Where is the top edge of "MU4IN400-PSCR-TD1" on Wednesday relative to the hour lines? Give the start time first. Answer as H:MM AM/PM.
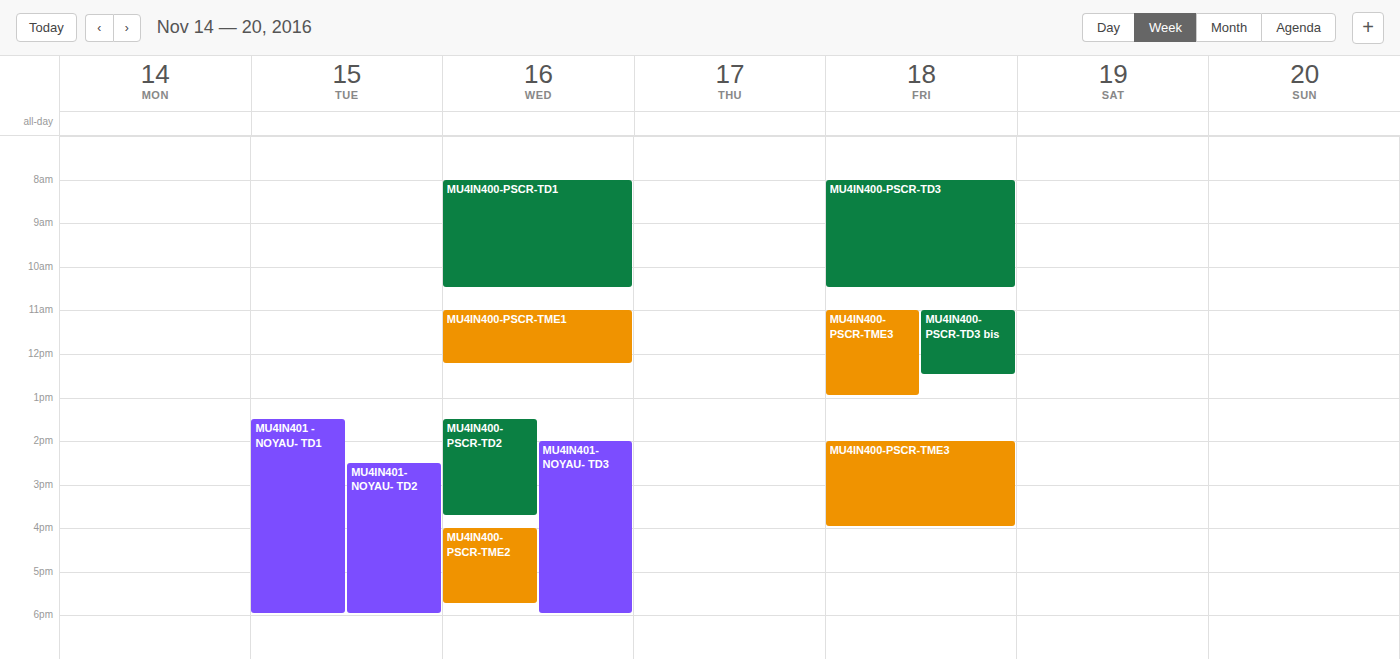
8:00 AM -- exactly on the 8 AM line.